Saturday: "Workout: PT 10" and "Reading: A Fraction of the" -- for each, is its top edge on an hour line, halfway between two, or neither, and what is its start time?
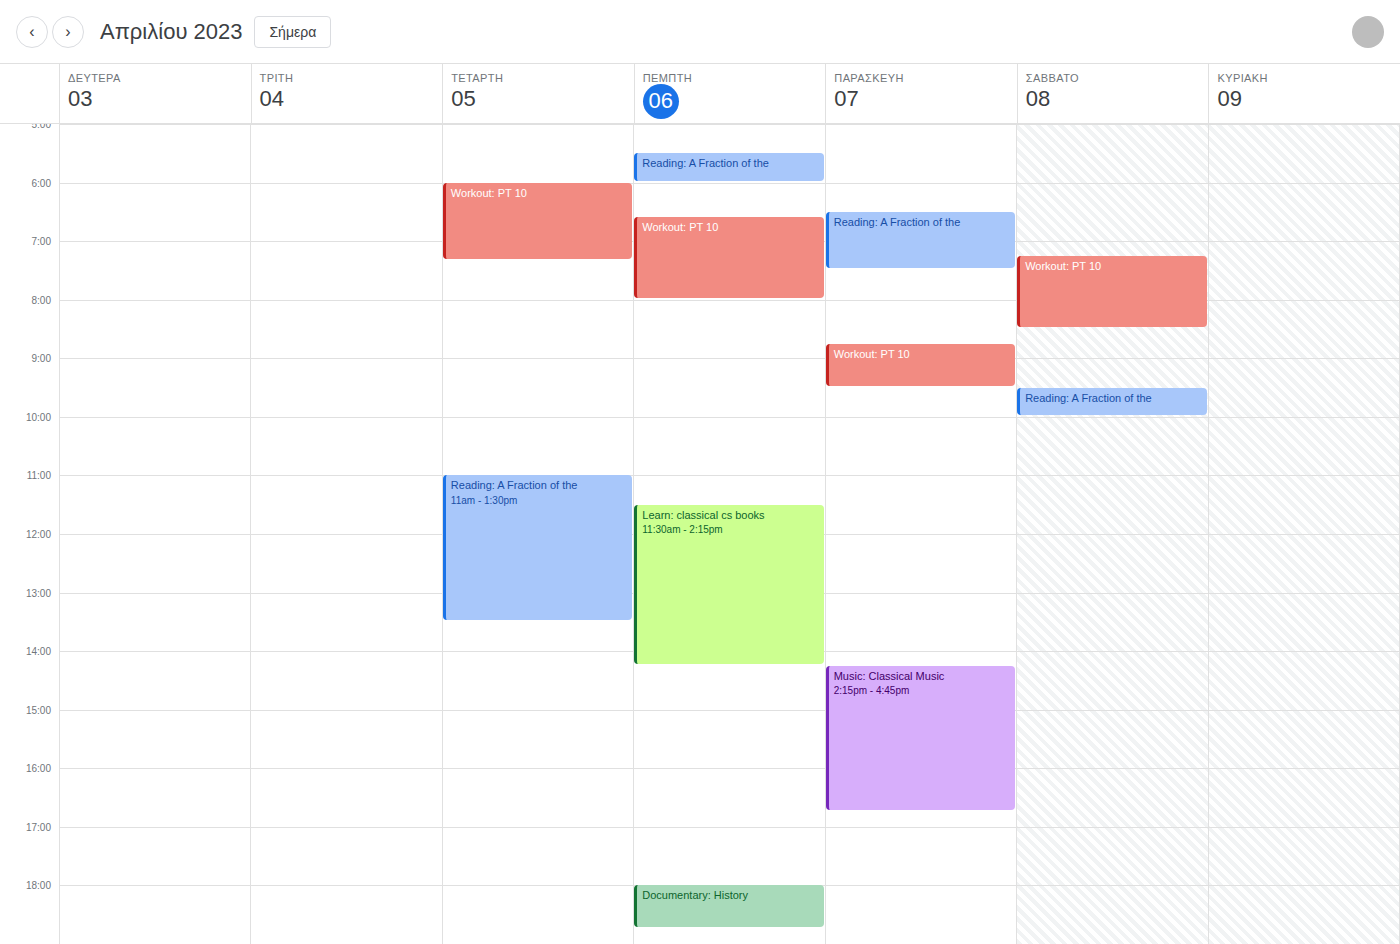
"Workout: PT 10": 7:15 AM, neither: a quarter of the way from the 7 AM line to the 8 AM line. "Reading: A Fraction of the": 9:30 AM, halfway between the 9 AM and 10 AM lines.